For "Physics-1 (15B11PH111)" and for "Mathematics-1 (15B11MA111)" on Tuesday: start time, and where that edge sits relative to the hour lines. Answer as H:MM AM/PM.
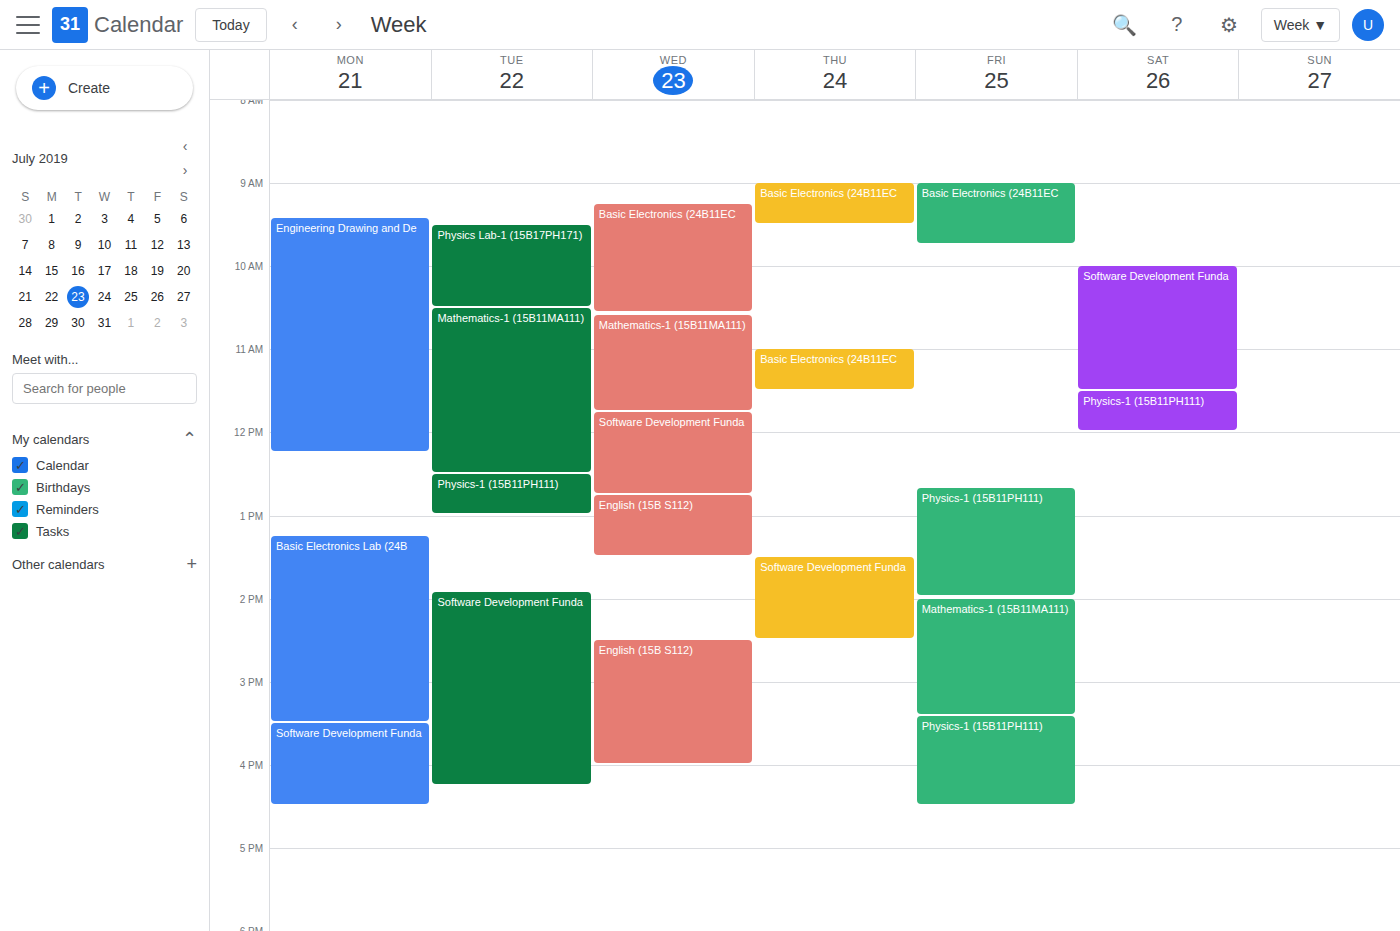
"Physics-1 (15B11PH111)": 12:30 PM, halfway between the 12 PM and 1 PM lines. "Mathematics-1 (15B11MA111)": 10:30 AM, halfway between the 10 AM and 11 AM lines.